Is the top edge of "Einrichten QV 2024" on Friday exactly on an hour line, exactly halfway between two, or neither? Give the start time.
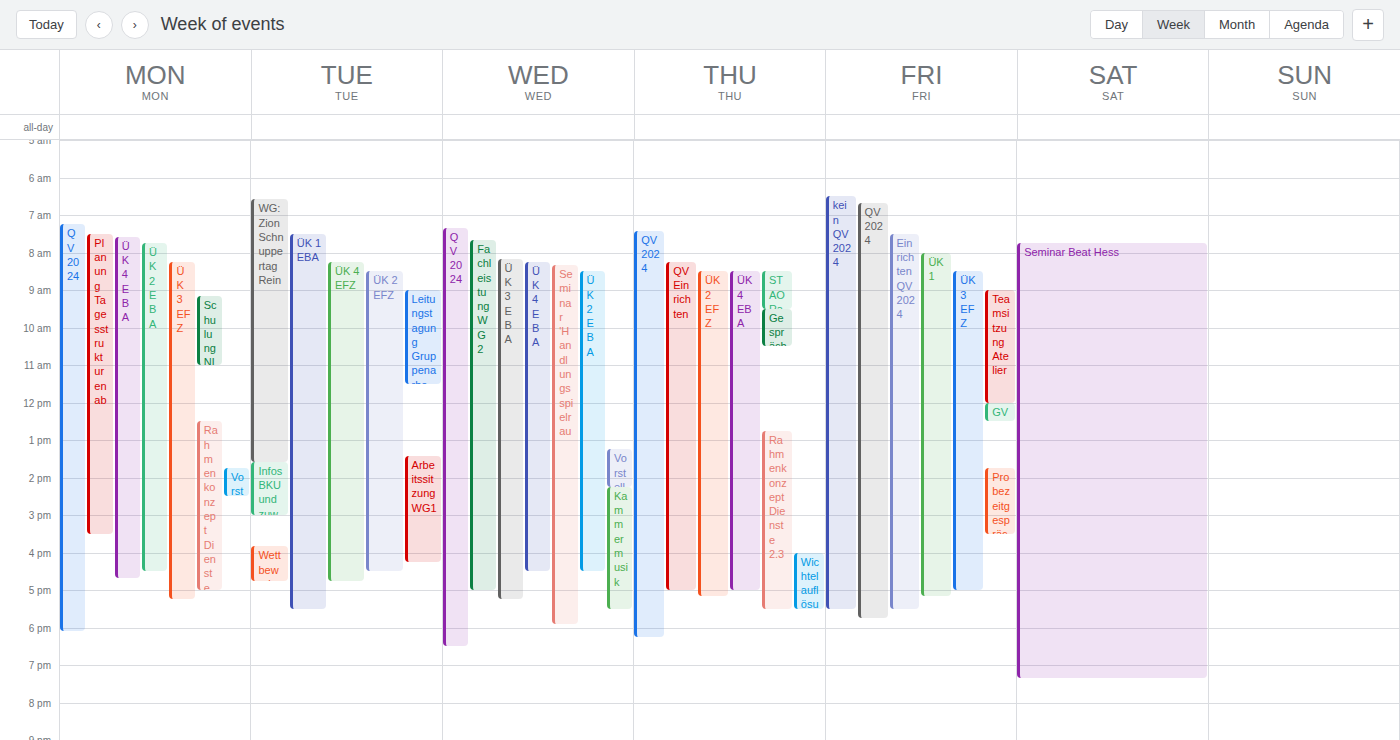
7:30 AM -- halfway between the 7 AM and 8 AM lines.